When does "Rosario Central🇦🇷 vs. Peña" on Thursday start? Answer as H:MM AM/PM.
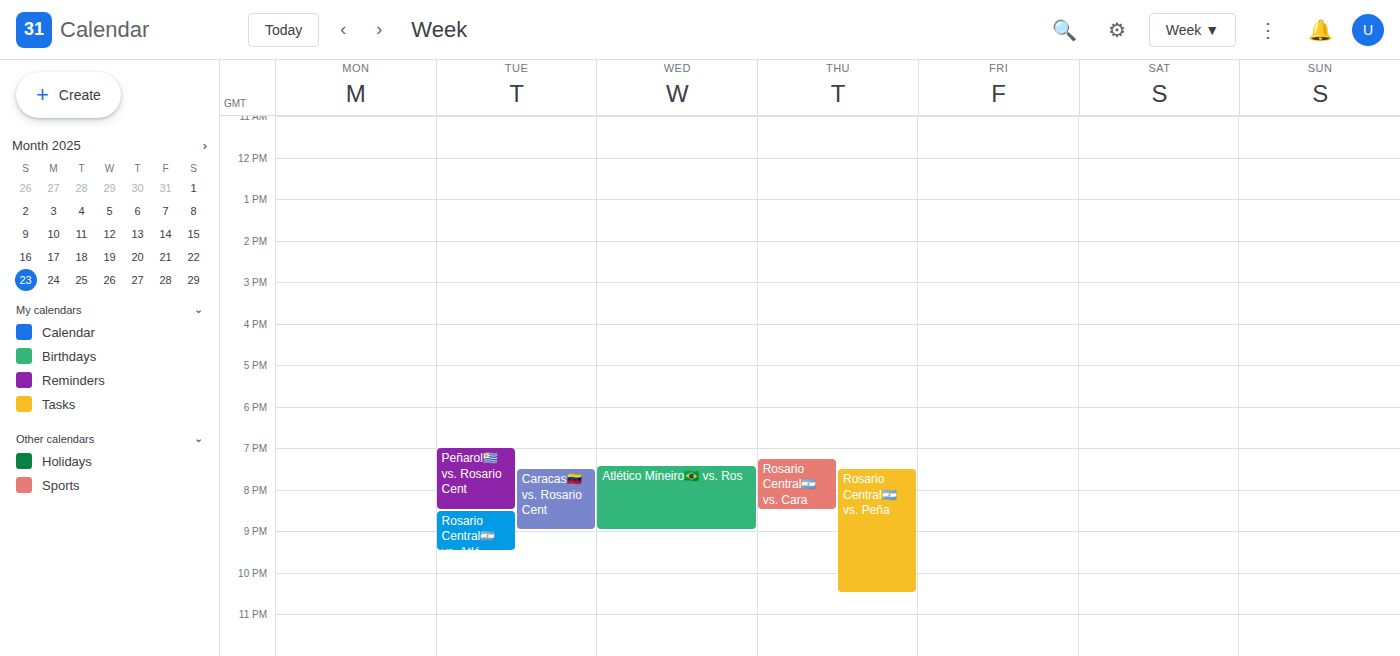
7:30 PM